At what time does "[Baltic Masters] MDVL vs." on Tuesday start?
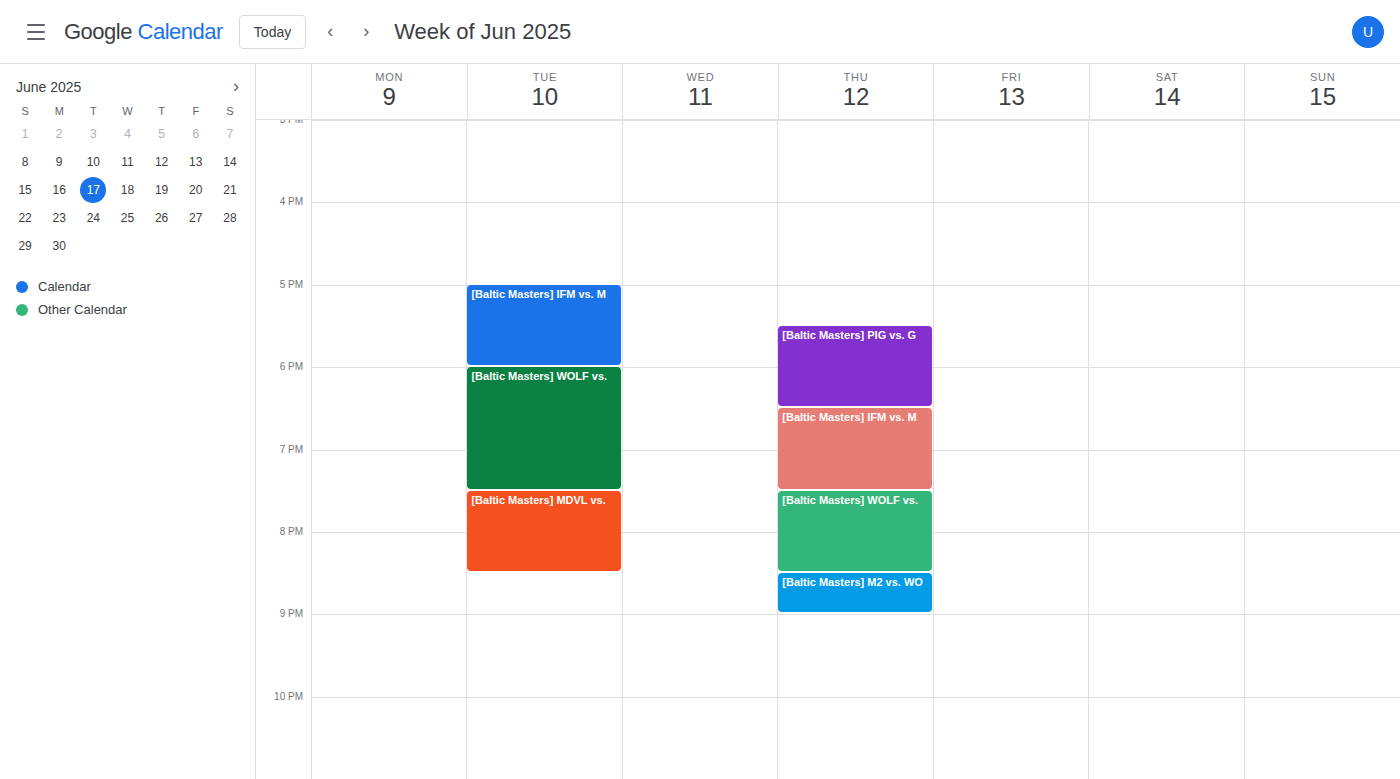
7:30 PM